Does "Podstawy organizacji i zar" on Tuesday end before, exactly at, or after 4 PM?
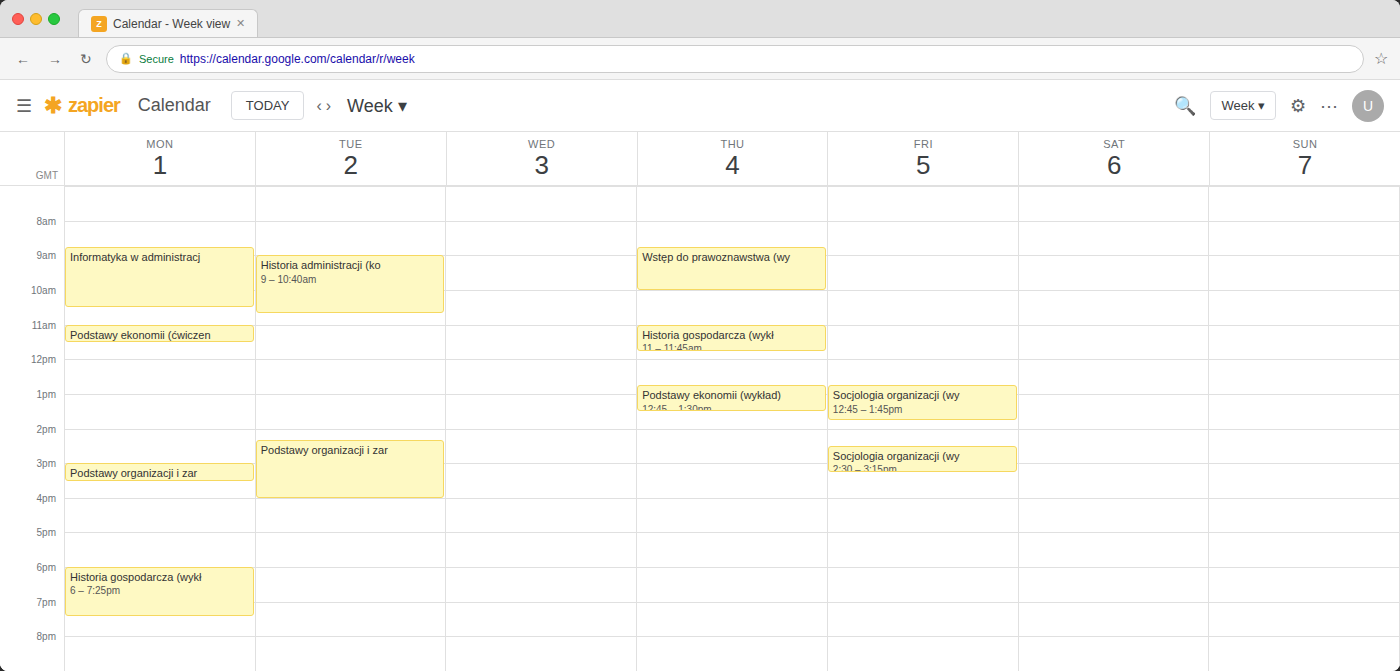
4:00 PM -- exactly at 4 PM, on the 4 PM line.